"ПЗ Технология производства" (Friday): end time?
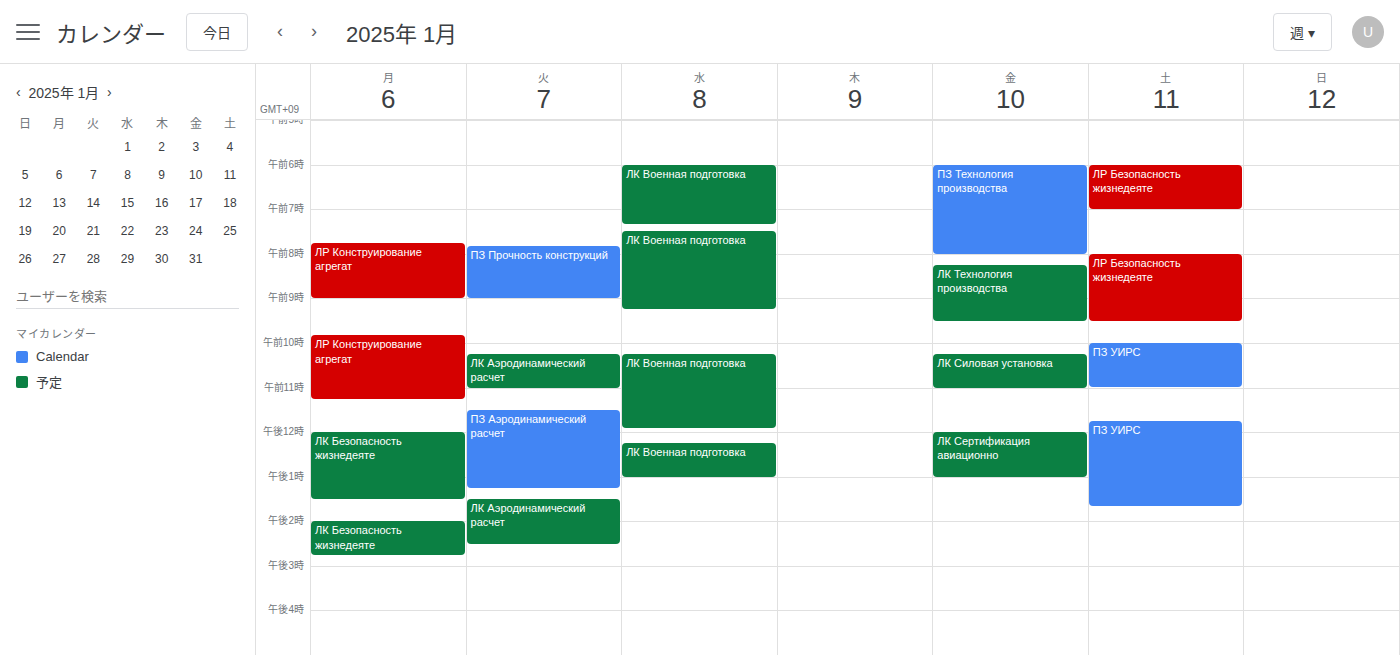
8:00 AM